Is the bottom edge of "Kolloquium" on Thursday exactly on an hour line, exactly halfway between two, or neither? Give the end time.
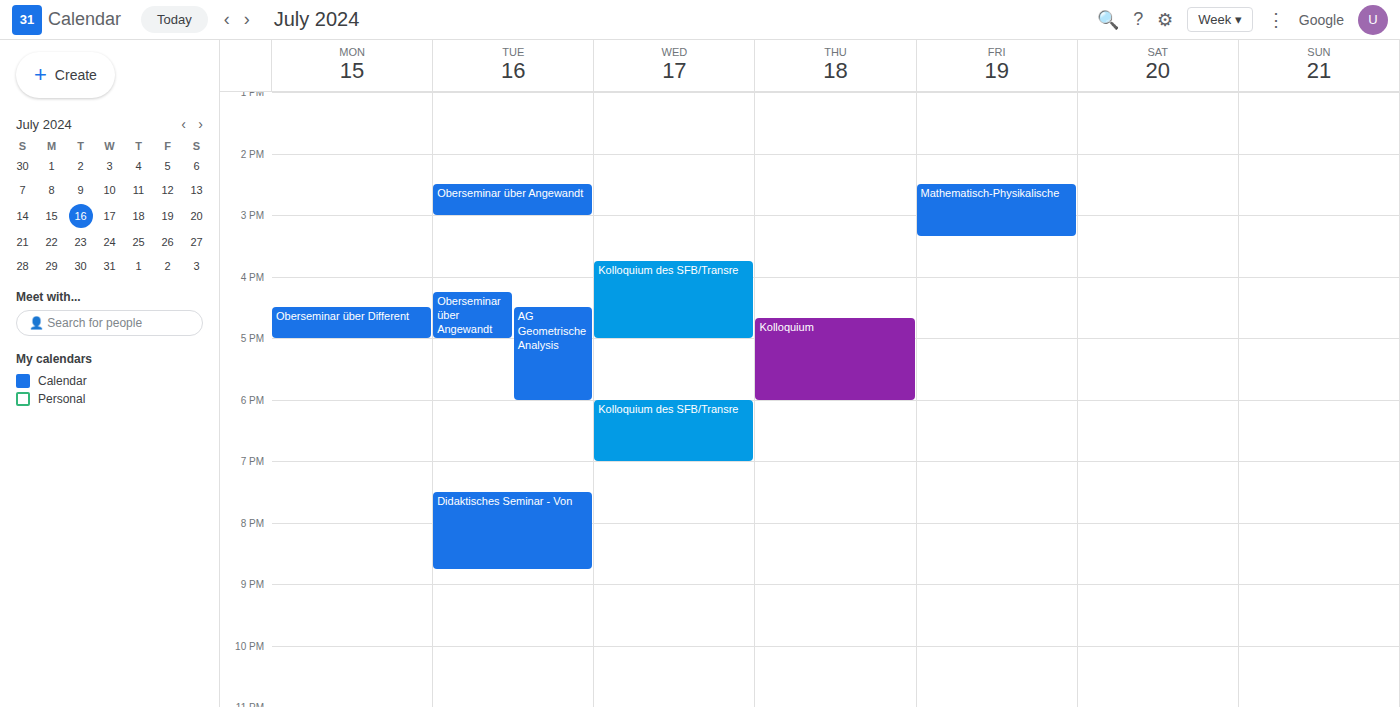
6:00 PM -- exactly on the 6 PM line.